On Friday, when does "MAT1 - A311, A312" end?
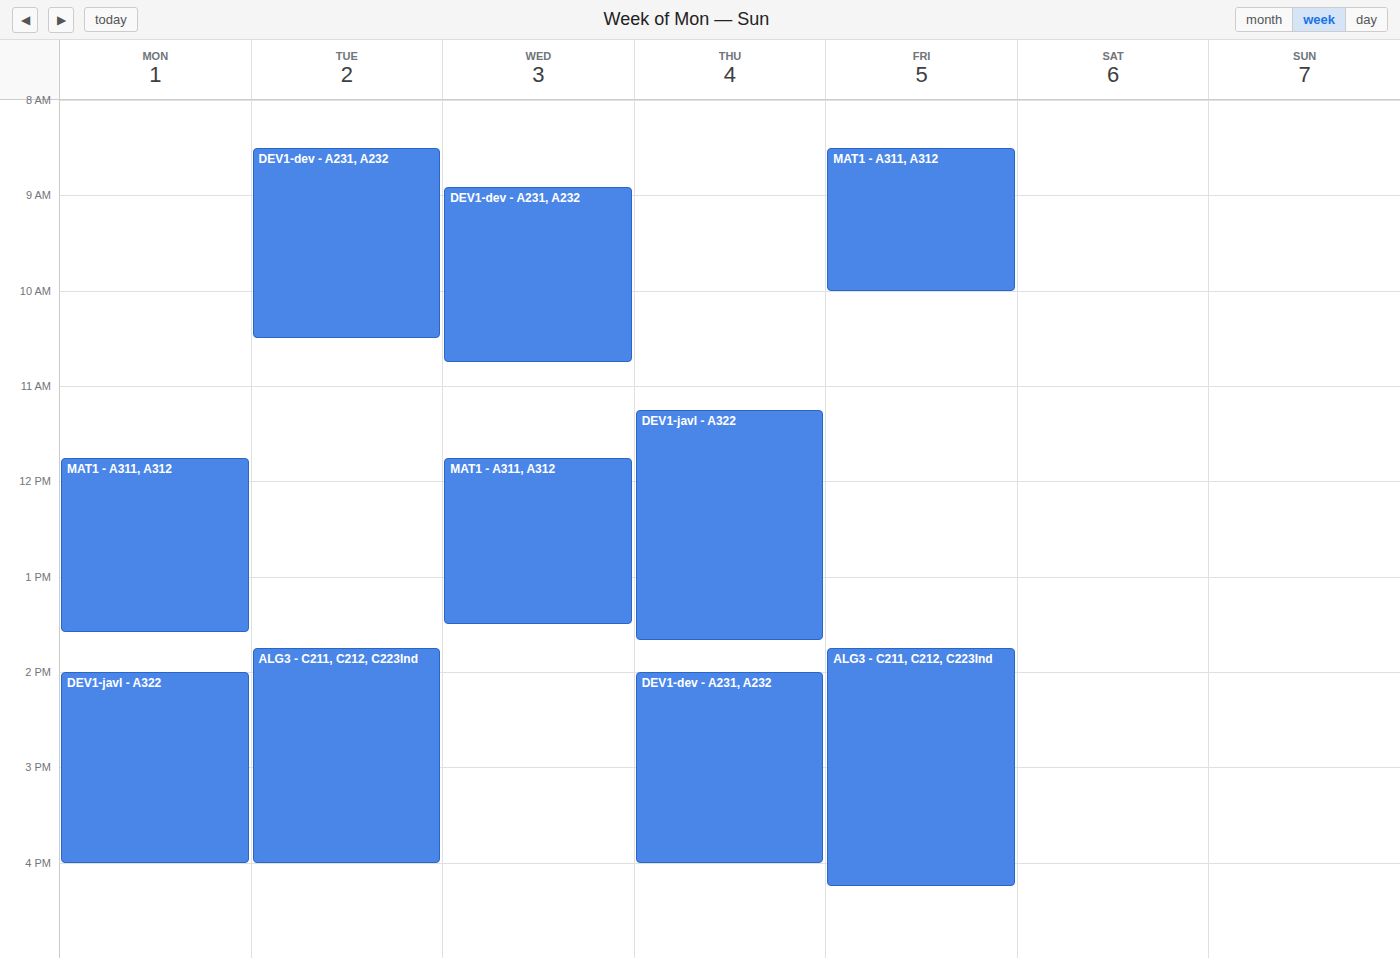
10:00 AM